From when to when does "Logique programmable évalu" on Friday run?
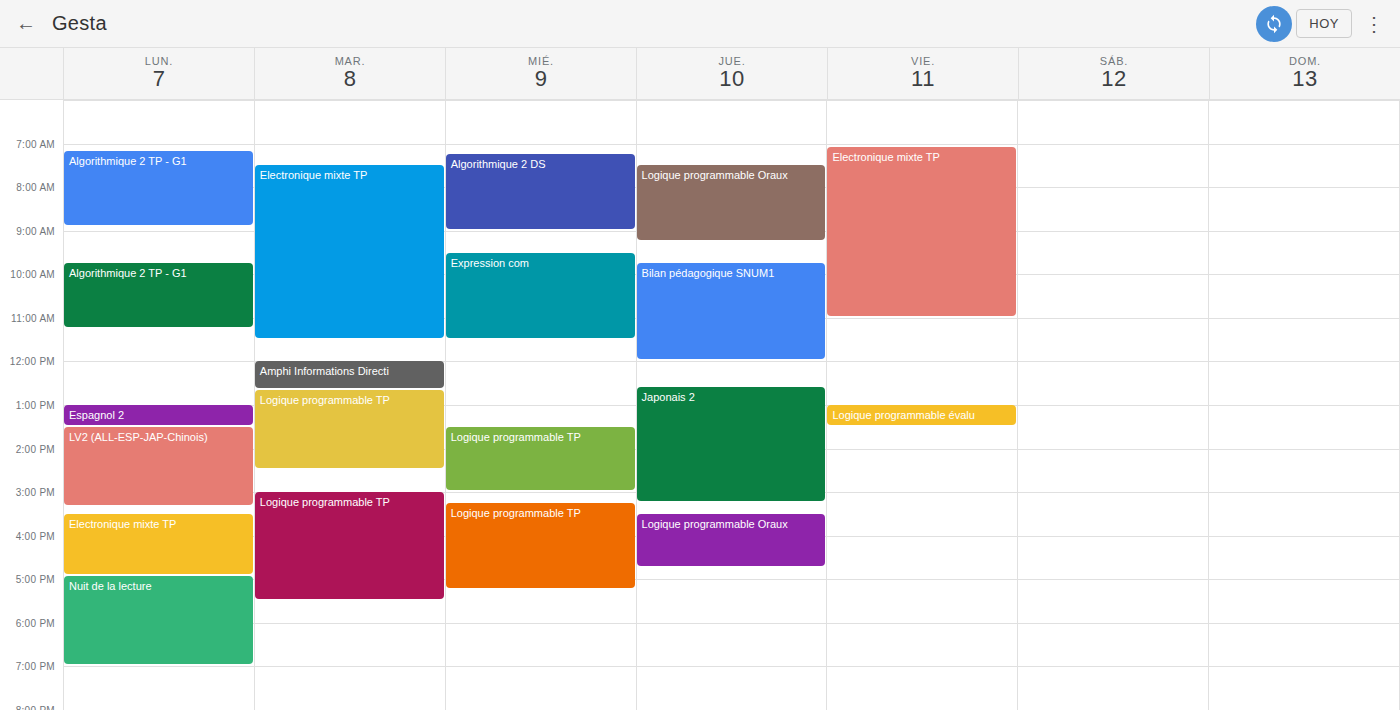
13:00 to 13:30